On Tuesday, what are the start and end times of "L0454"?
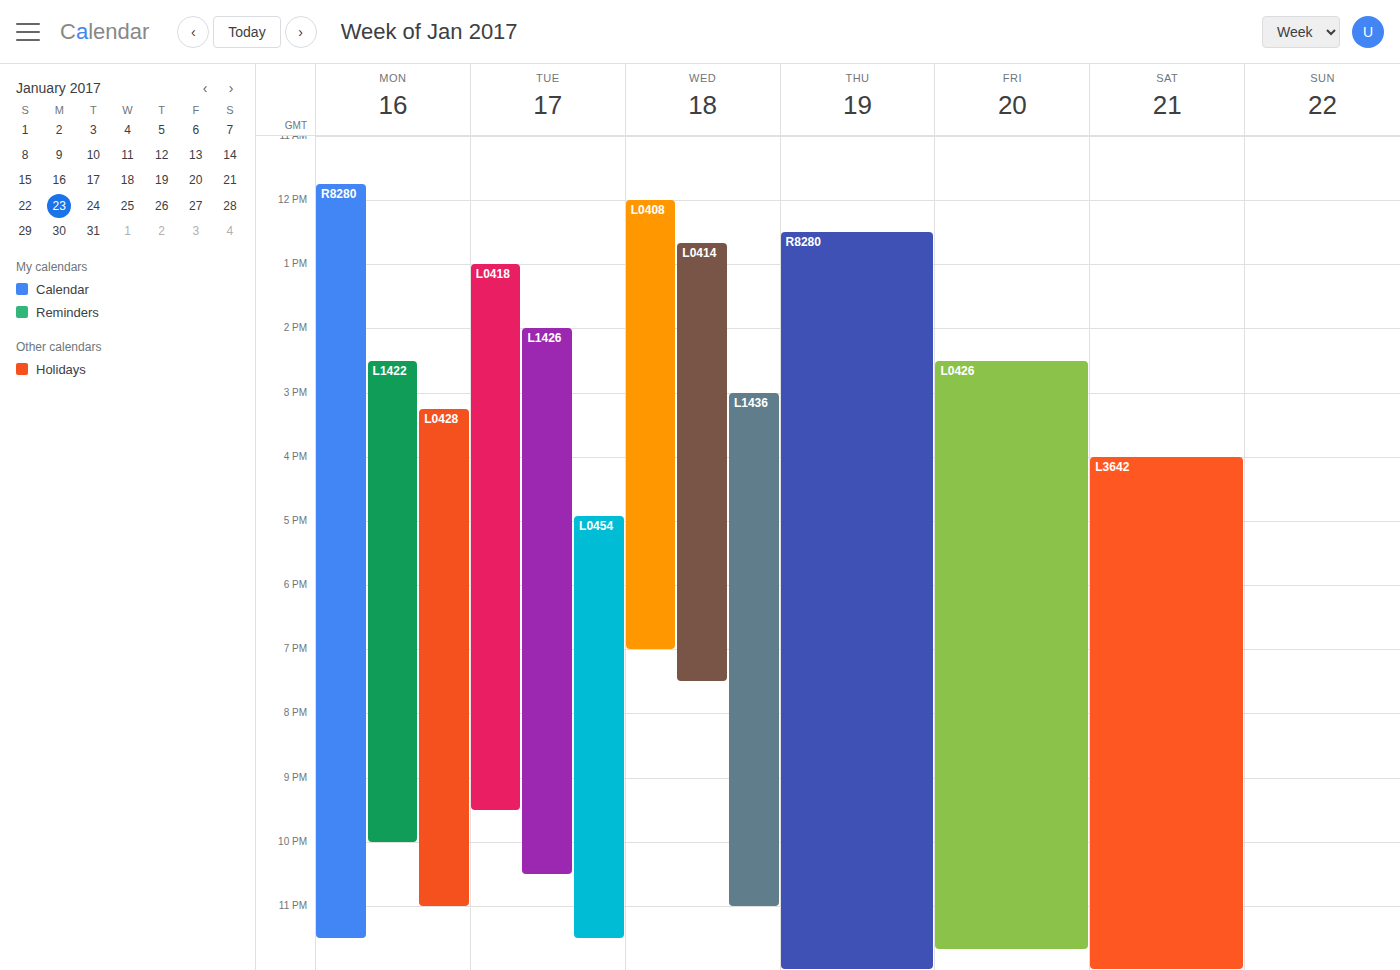
4:55 PM to 11:30 PM